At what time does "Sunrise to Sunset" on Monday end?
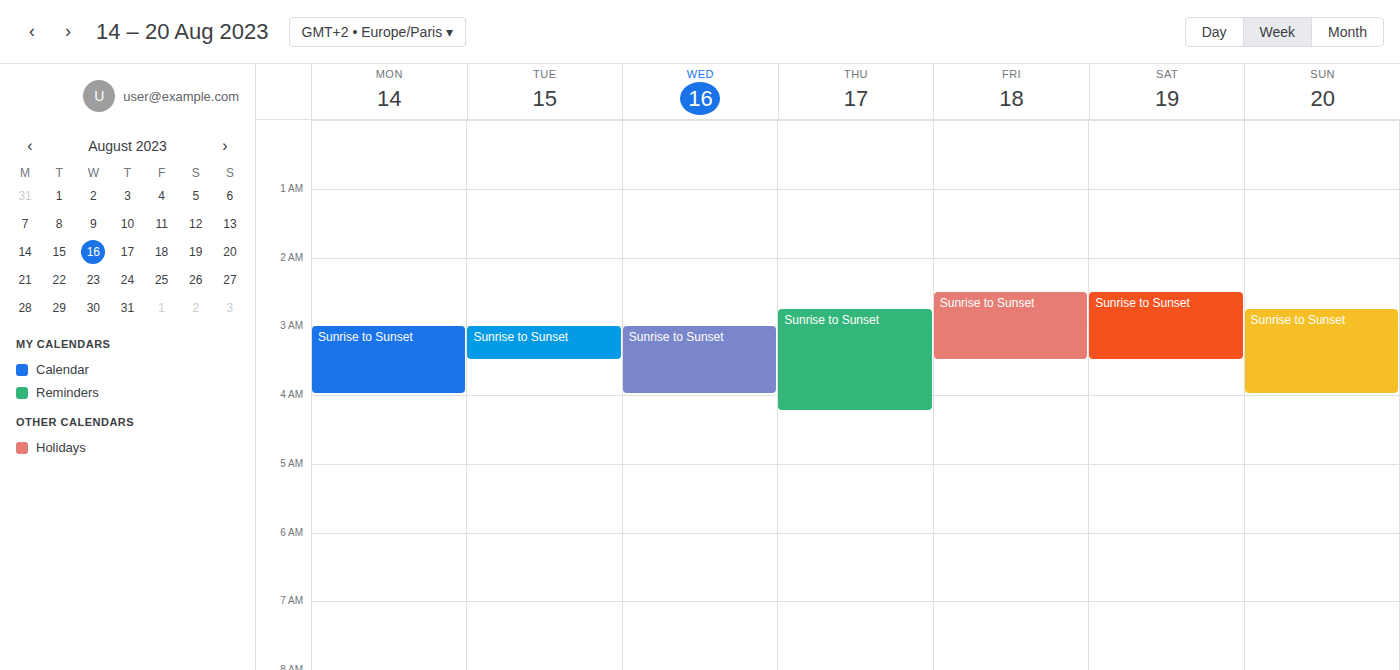
4:00 AM